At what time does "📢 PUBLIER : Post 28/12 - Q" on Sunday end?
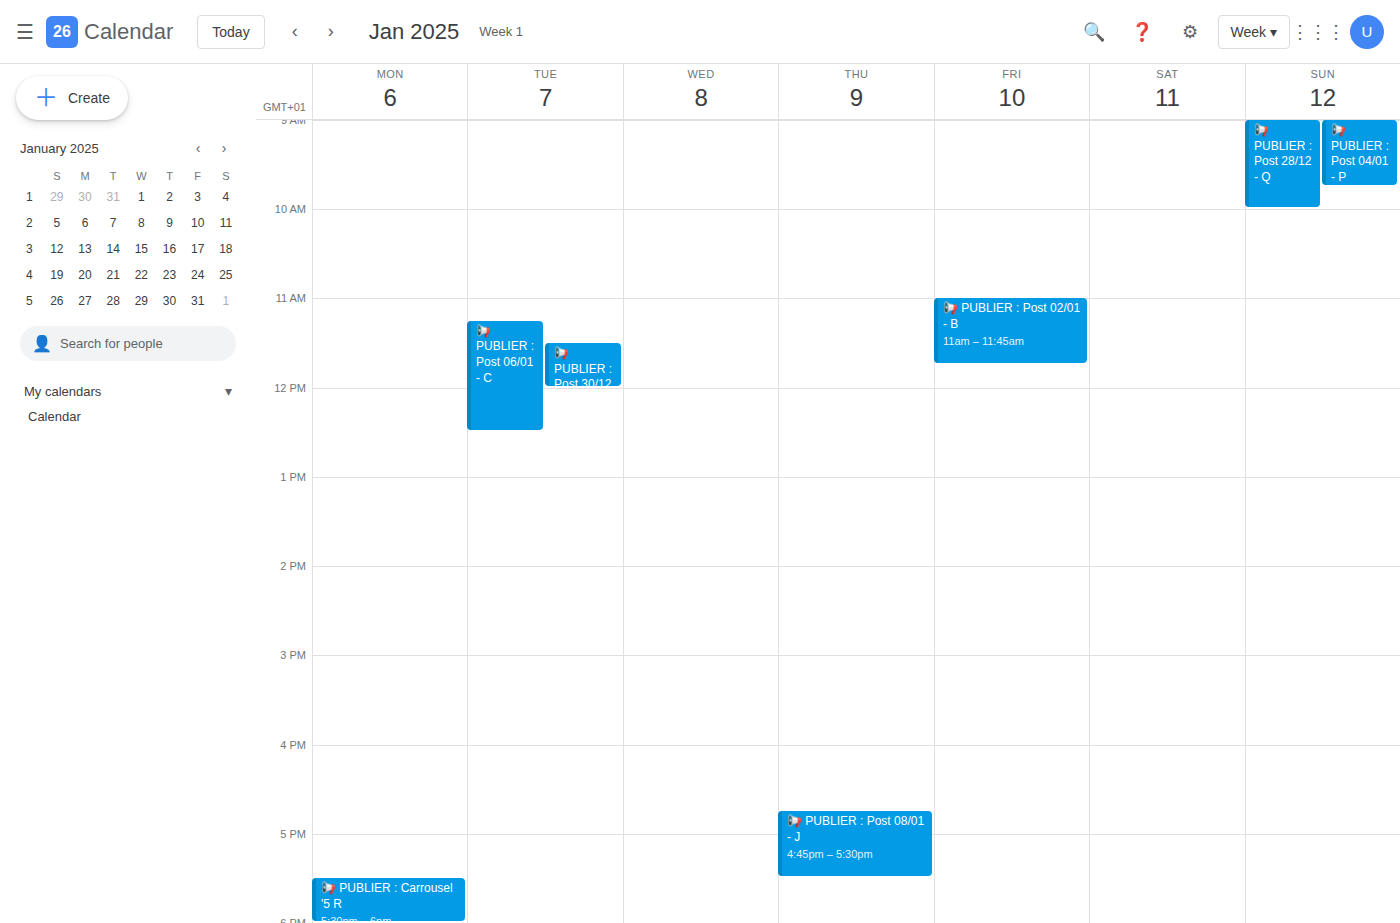
10:00 AM